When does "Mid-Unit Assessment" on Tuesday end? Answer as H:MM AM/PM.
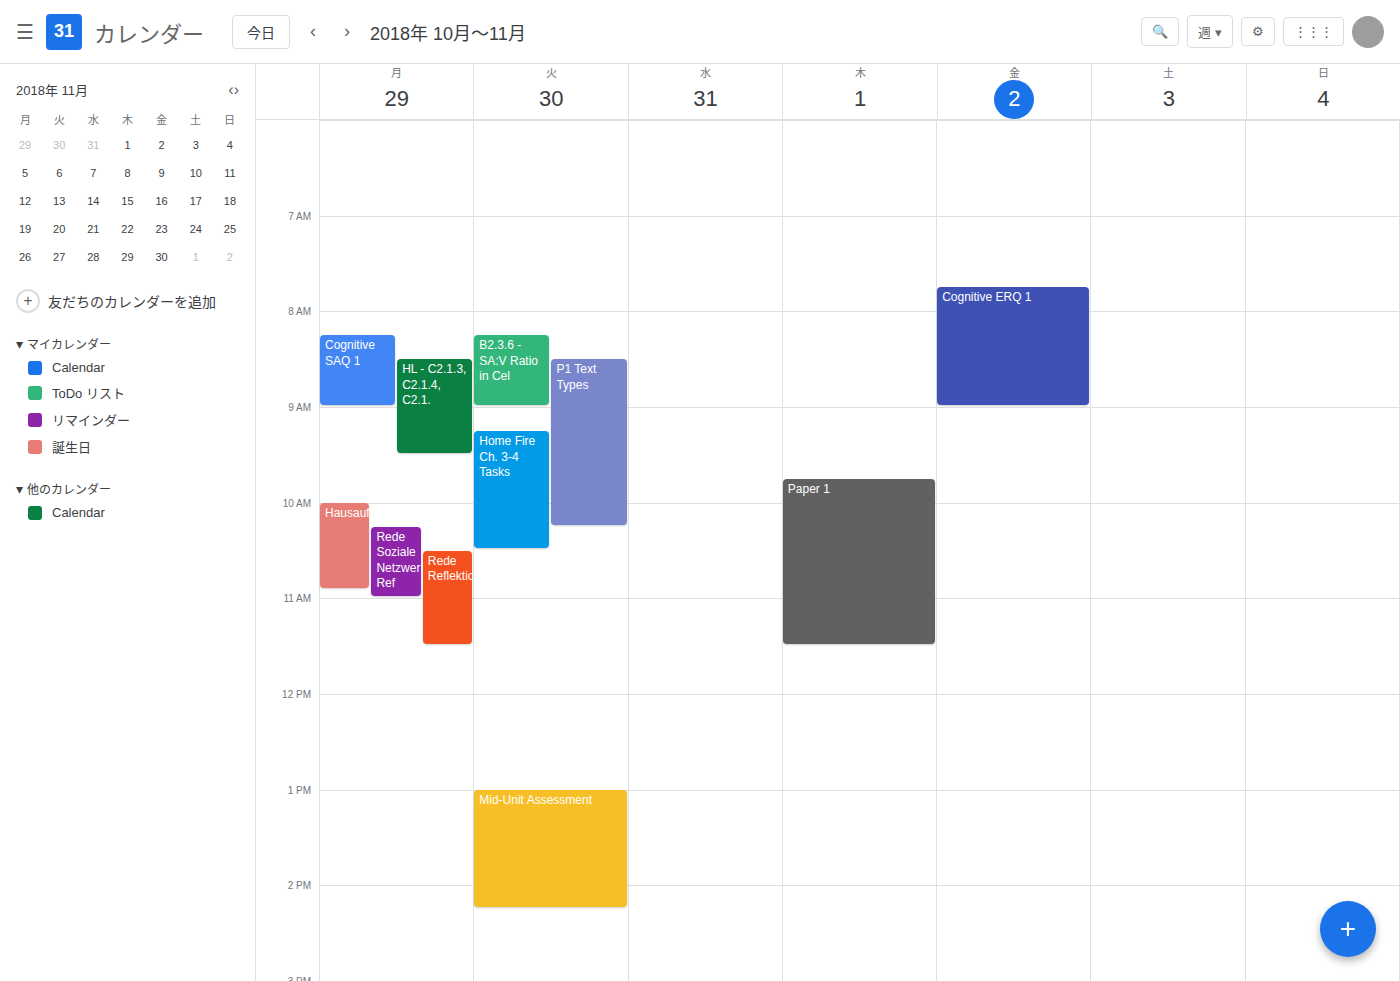
2:15 PM